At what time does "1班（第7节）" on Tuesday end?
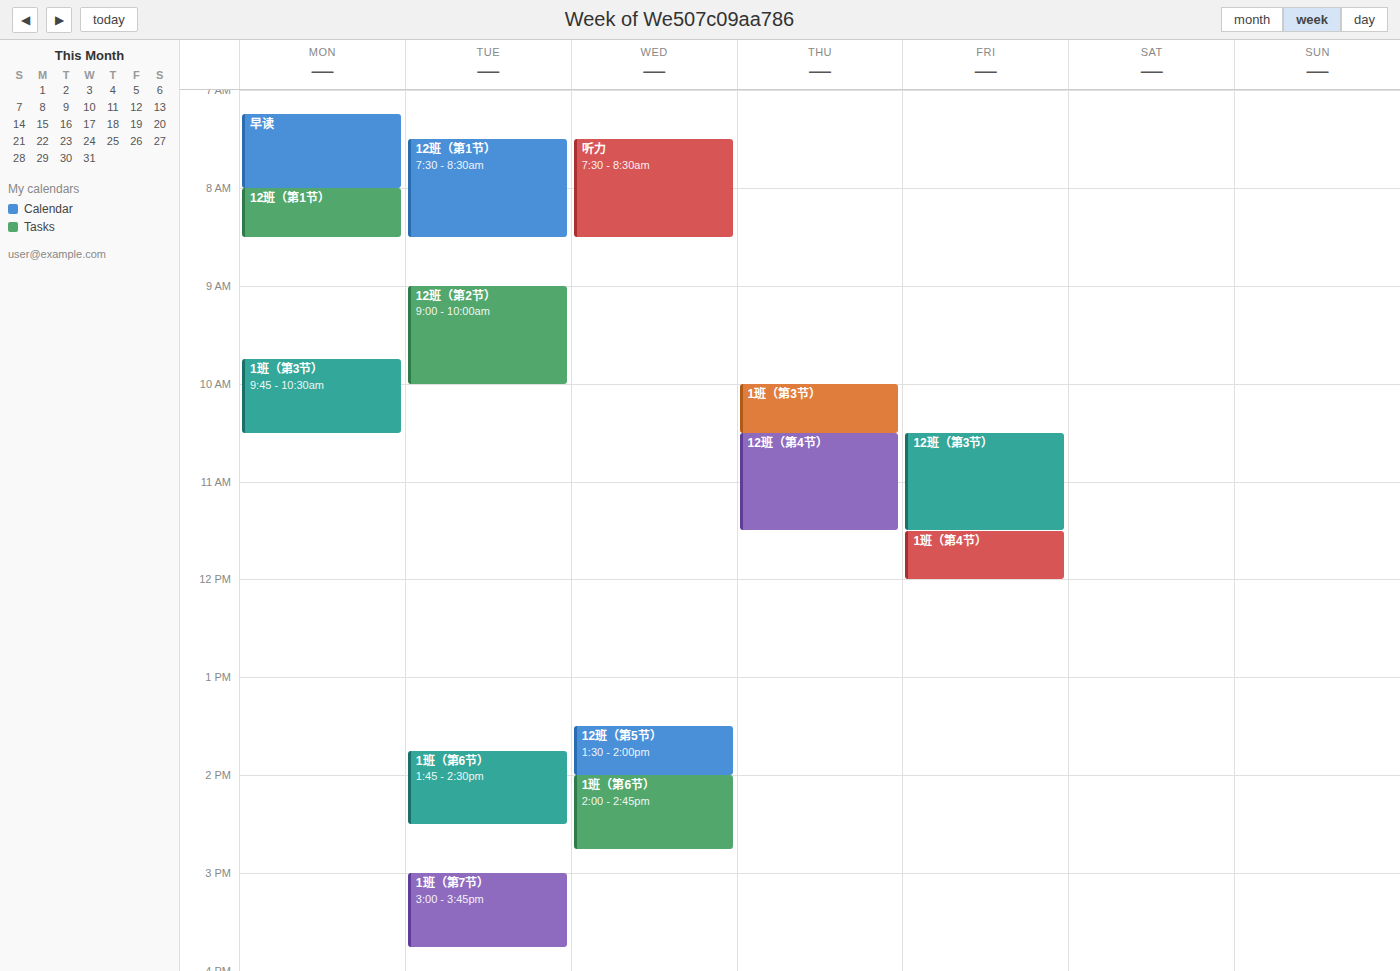
3:45 PM